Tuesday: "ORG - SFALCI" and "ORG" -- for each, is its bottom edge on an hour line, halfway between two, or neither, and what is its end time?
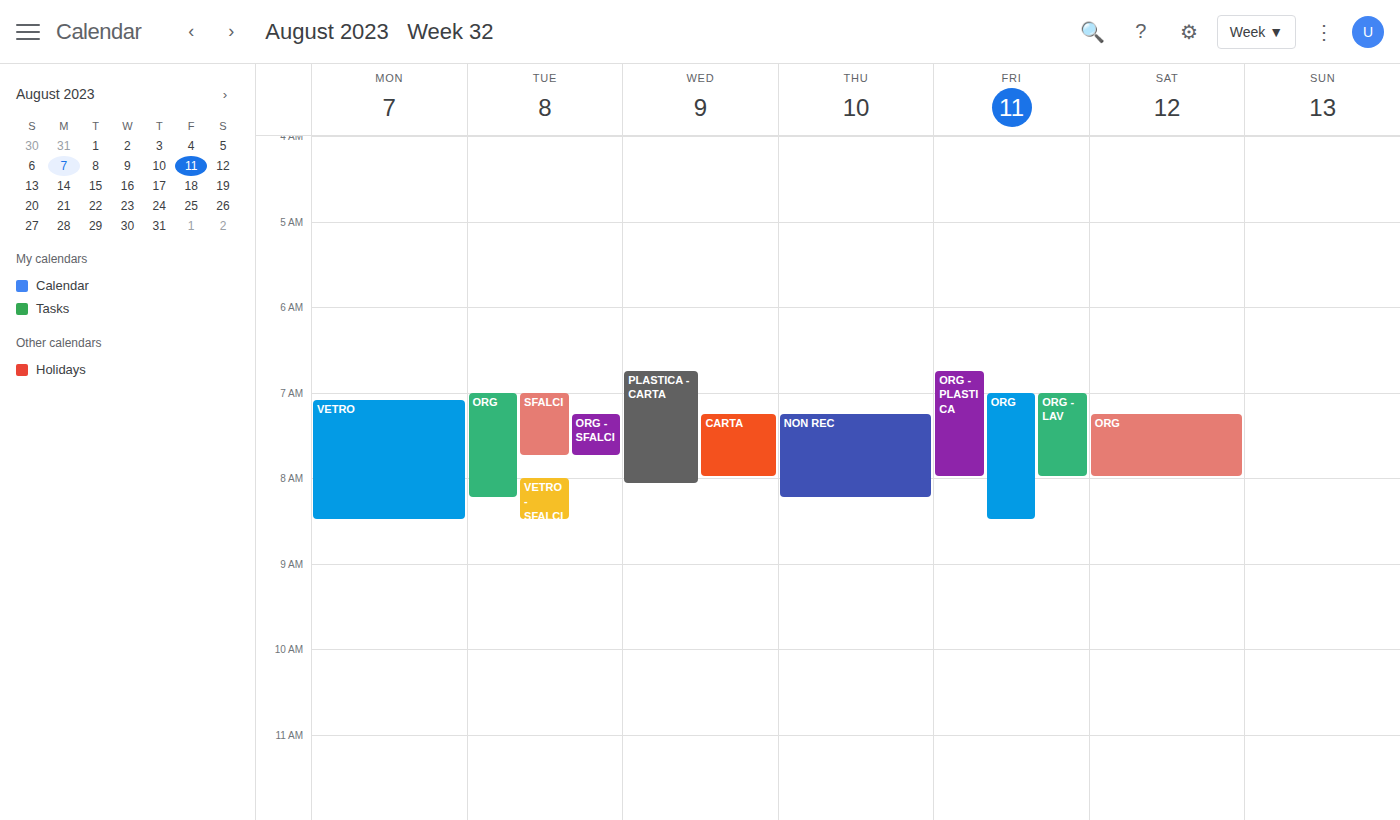
"ORG - SFALCI": 07:45, neither: three quarters of the way from the 07:00 line to the 08:00 line. "ORG": 08:15, neither: a quarter of the way from the 08:00 line to the 09:00 line.